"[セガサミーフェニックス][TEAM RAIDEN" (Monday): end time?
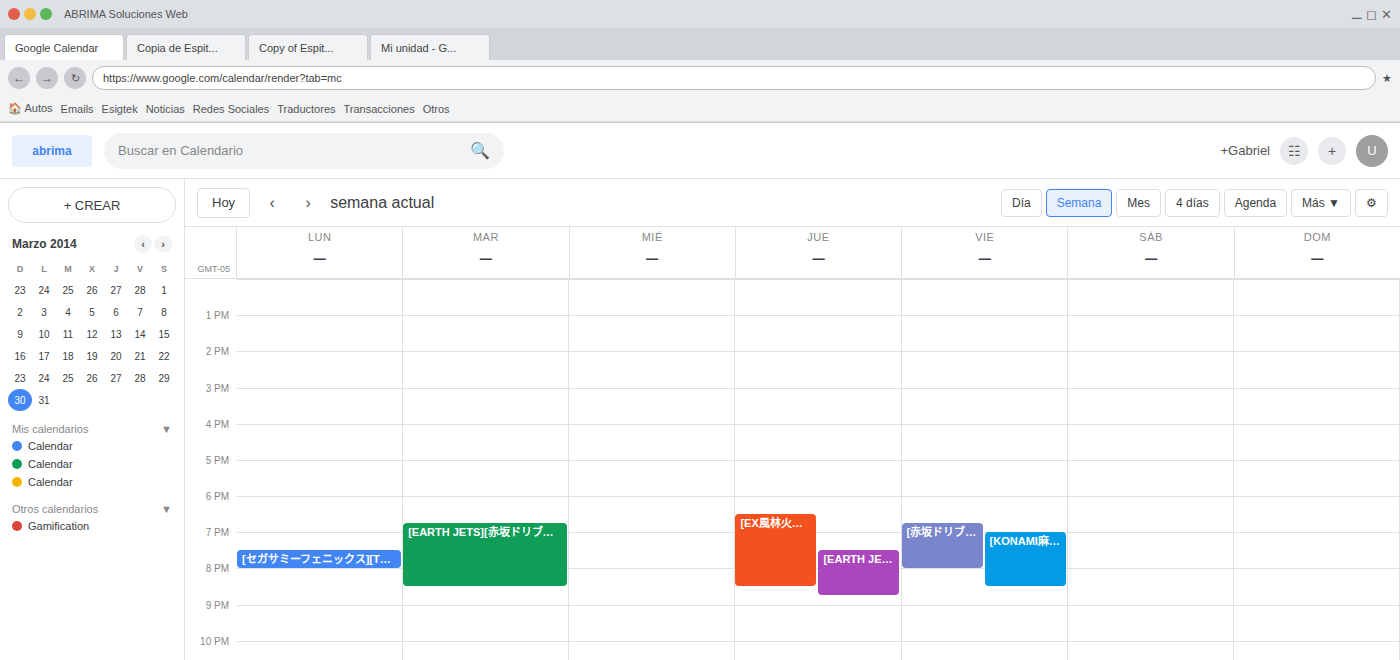
8:00 PM